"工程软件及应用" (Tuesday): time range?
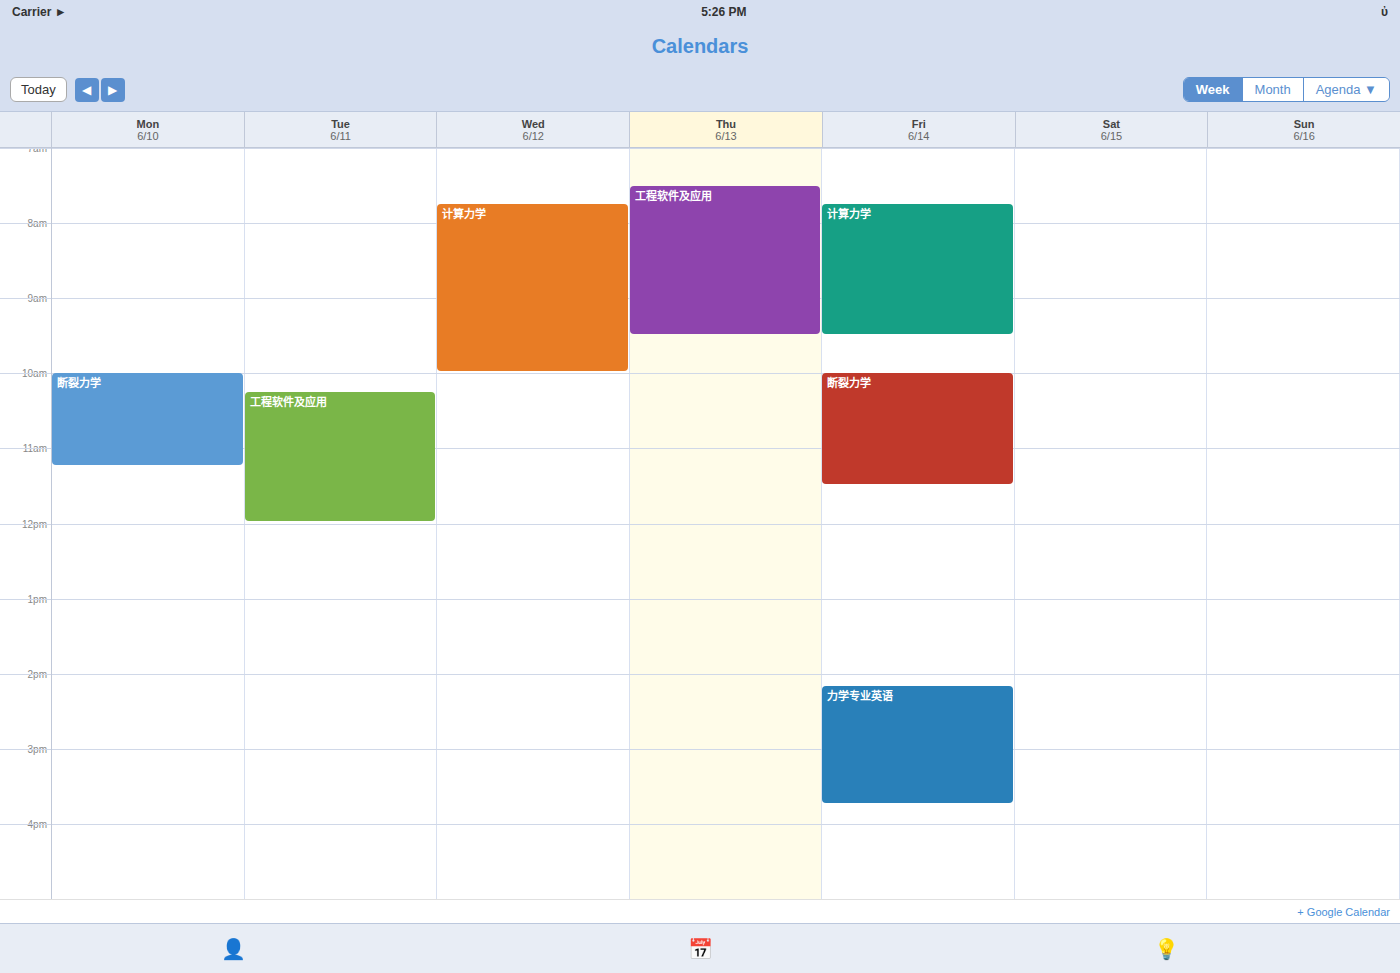
10:15 AM to 12:00 PM